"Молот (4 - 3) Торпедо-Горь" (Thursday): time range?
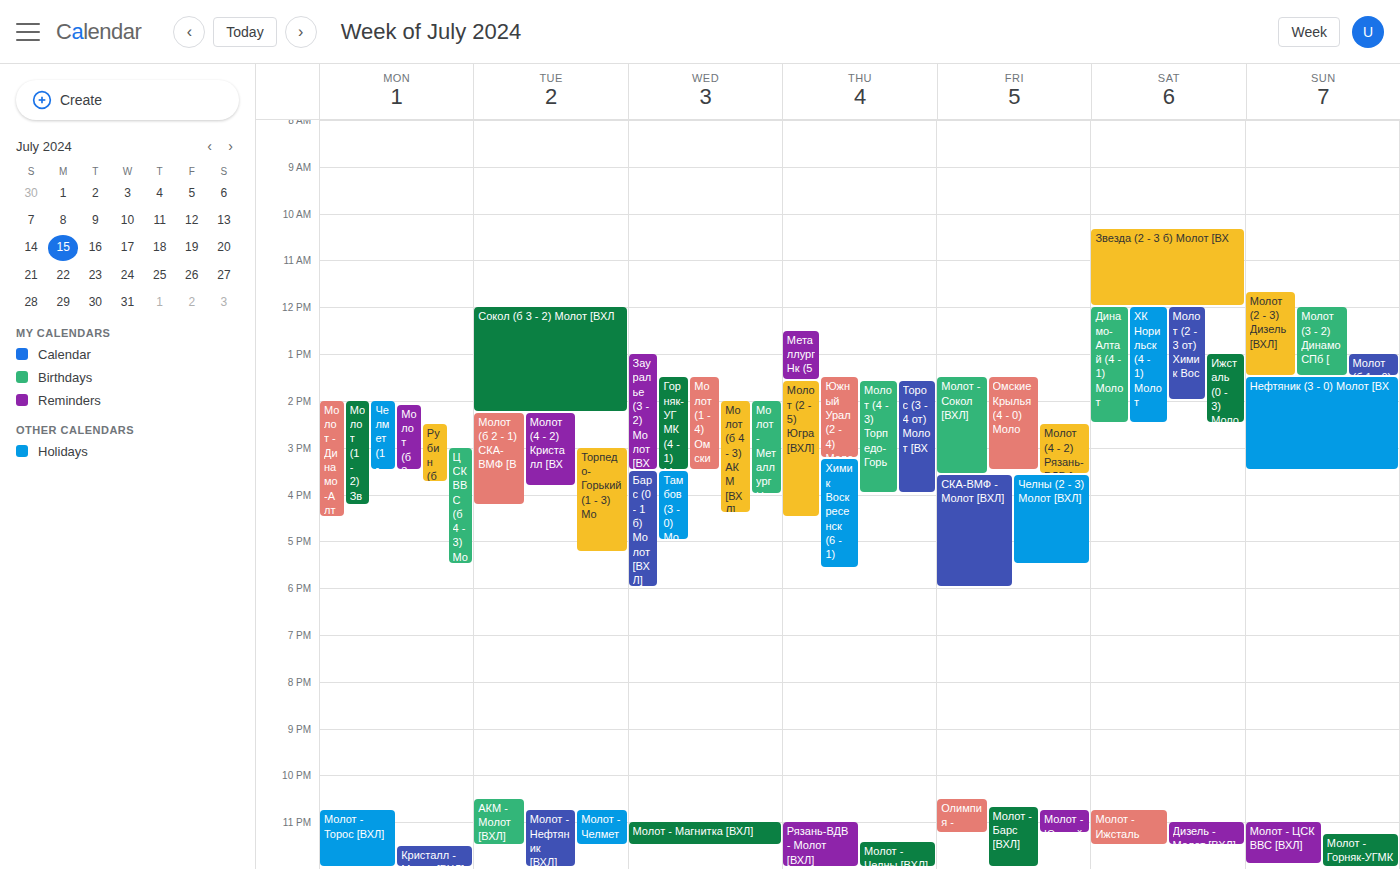
1:35 PM to 4:00 PM